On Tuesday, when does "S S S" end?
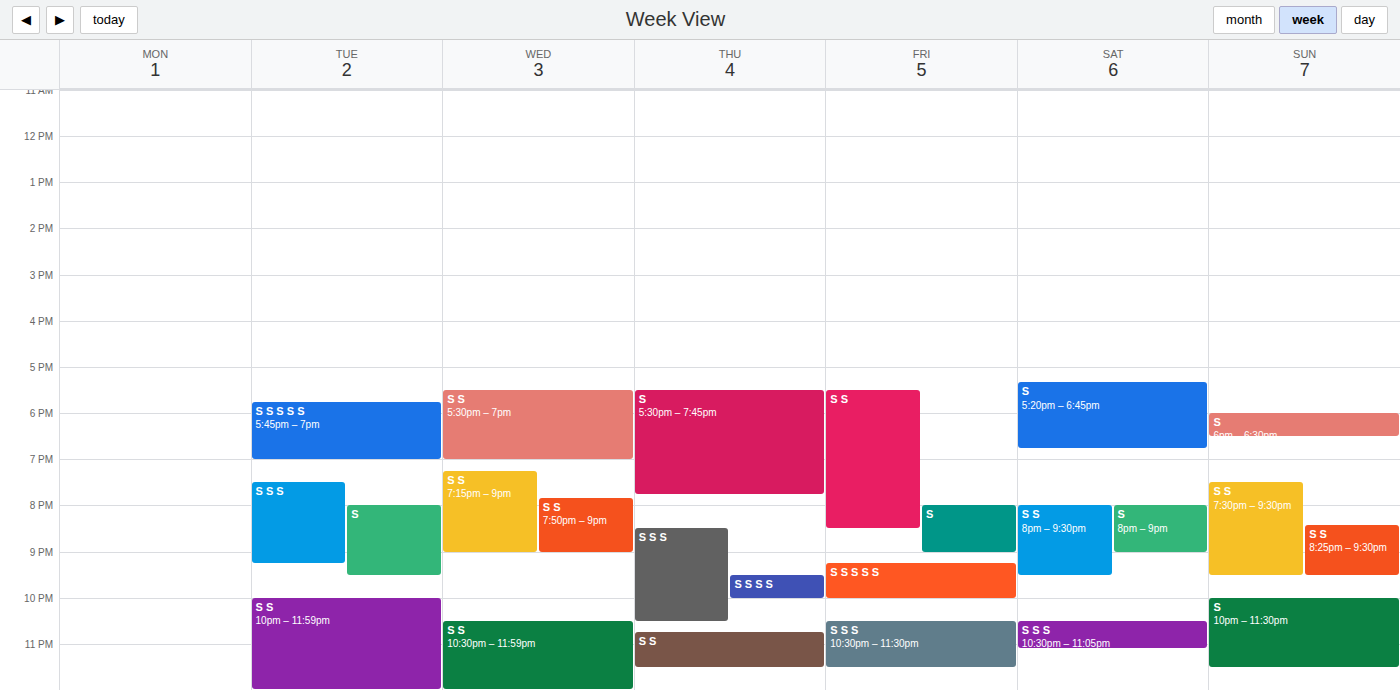
21:15